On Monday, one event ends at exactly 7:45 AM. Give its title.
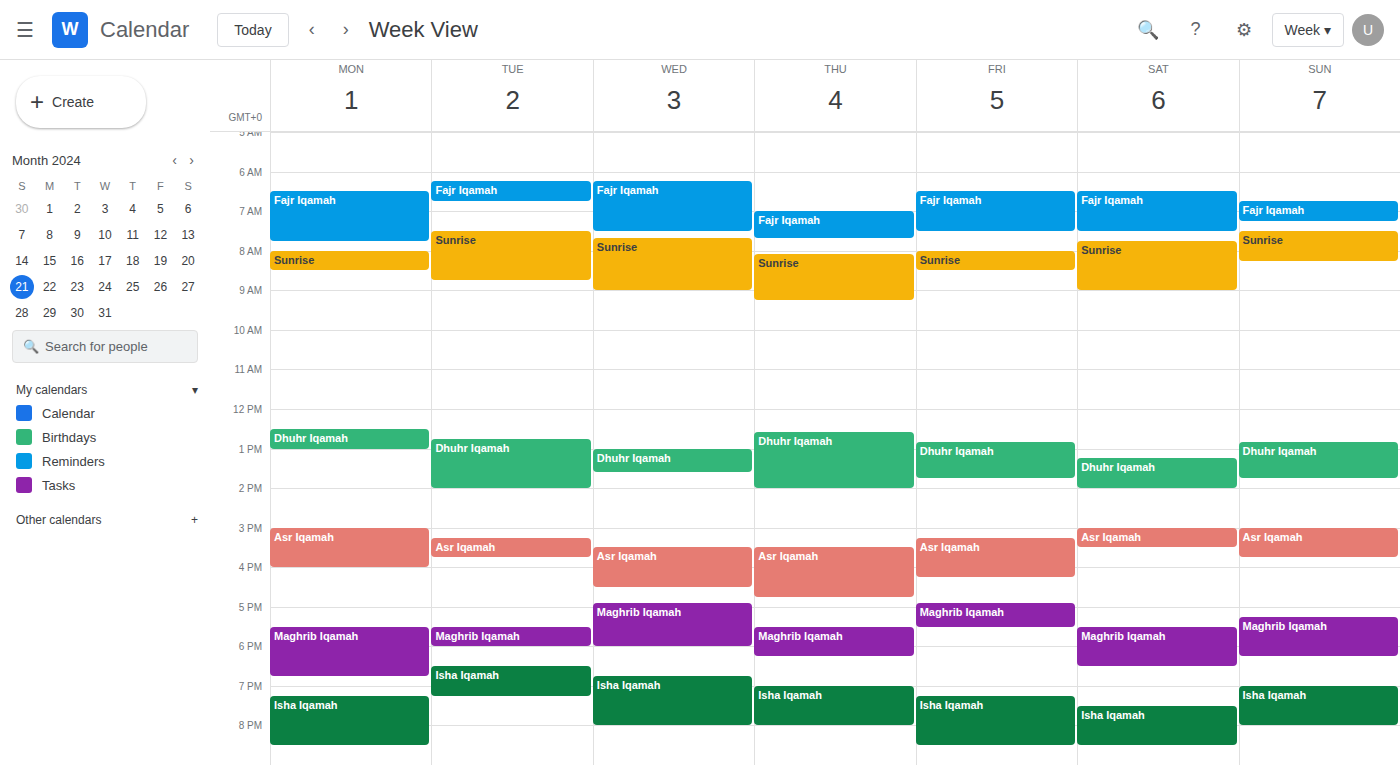
"Fajr Iqamah"